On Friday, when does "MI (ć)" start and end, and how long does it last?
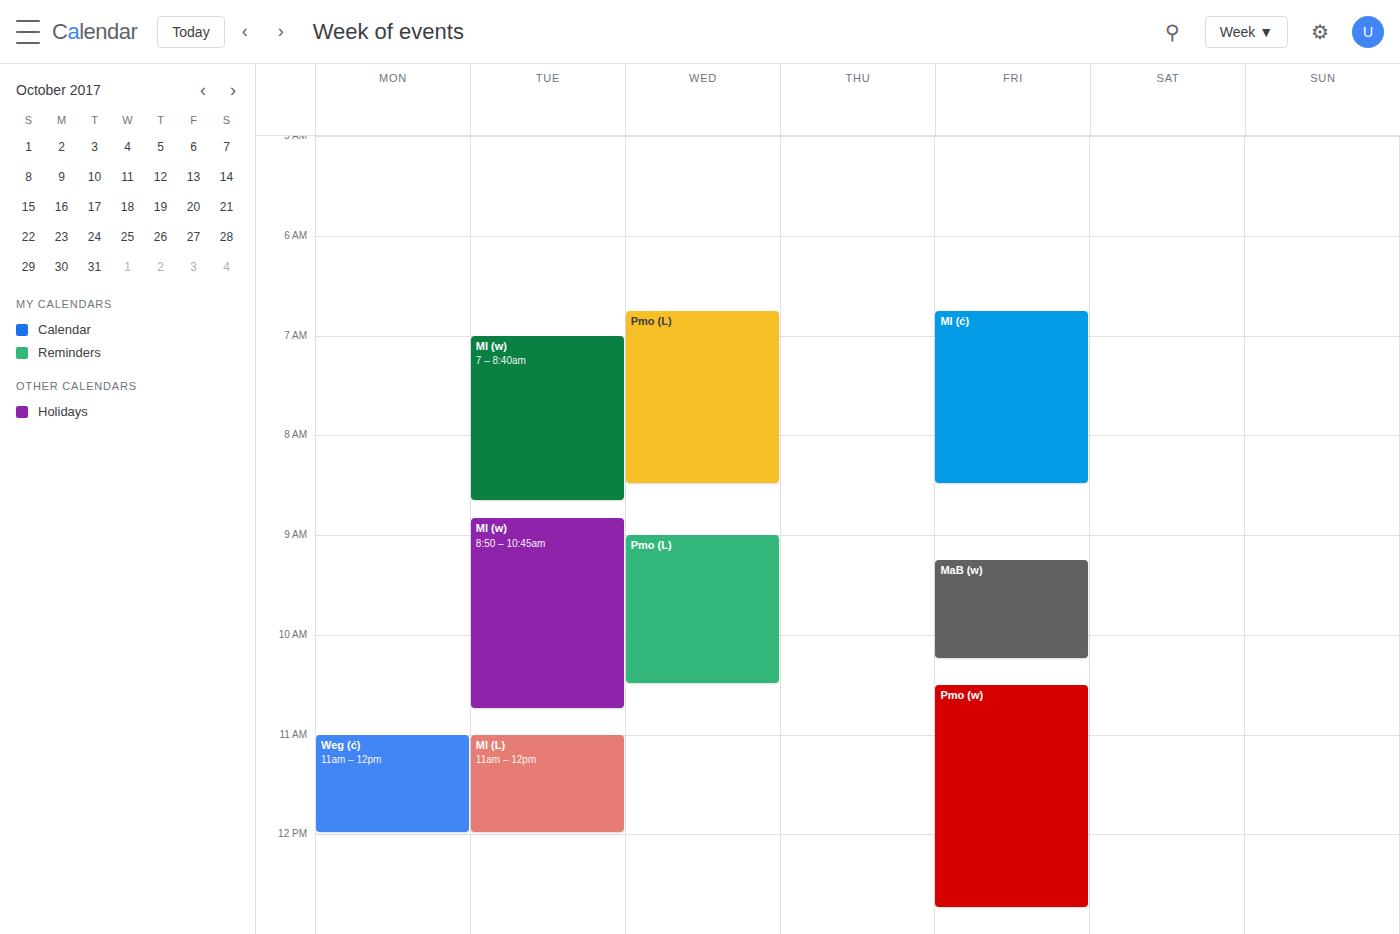
6:45 AM to 8:30 AM, 1 hour 45 minutes